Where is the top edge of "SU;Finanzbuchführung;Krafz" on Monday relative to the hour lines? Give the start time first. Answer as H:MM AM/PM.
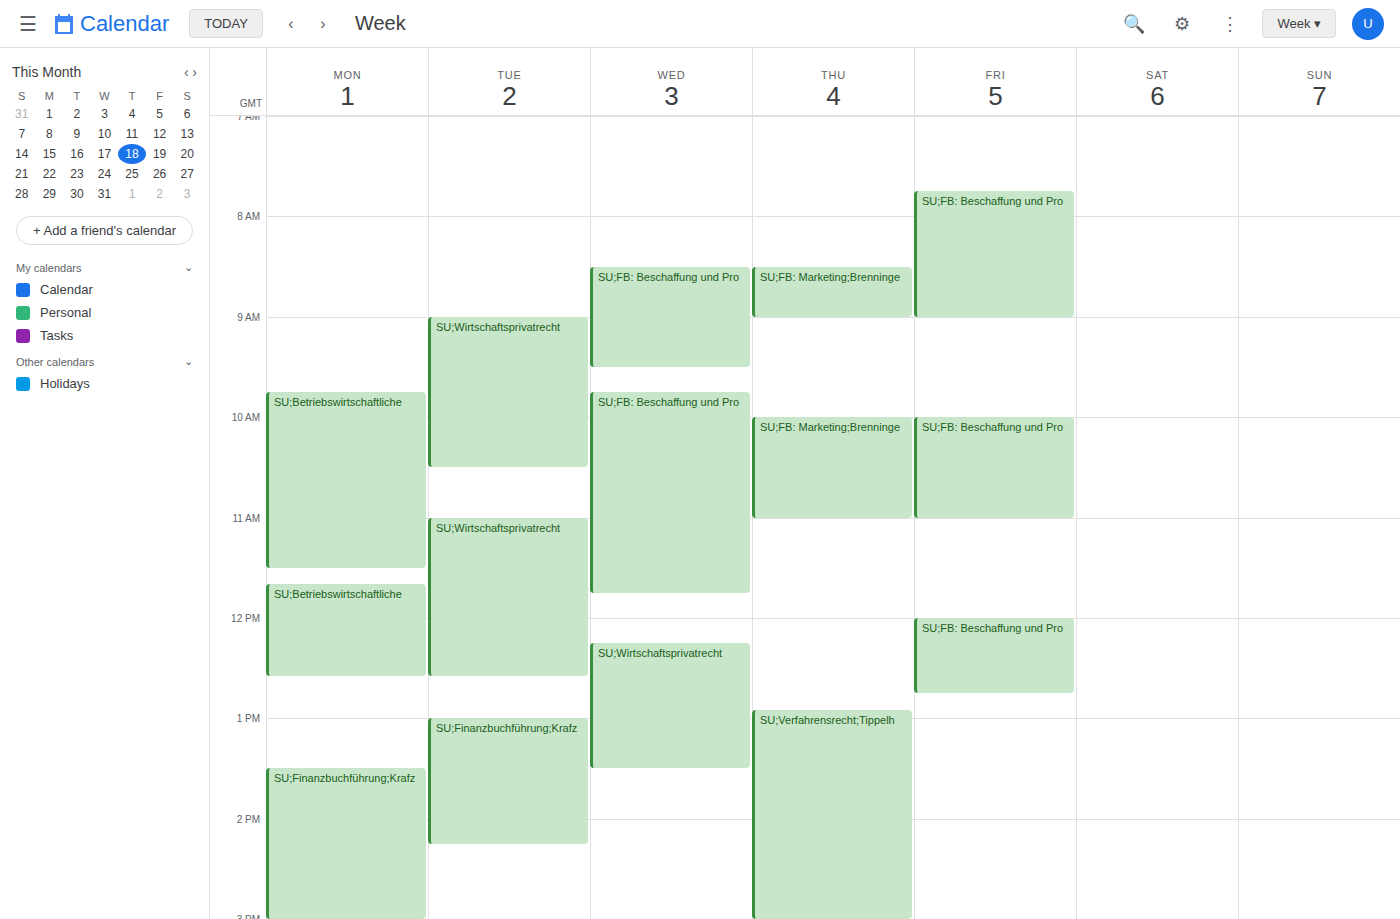
1:30 PM -- halfway between the 1 PM and 2 PM lines.